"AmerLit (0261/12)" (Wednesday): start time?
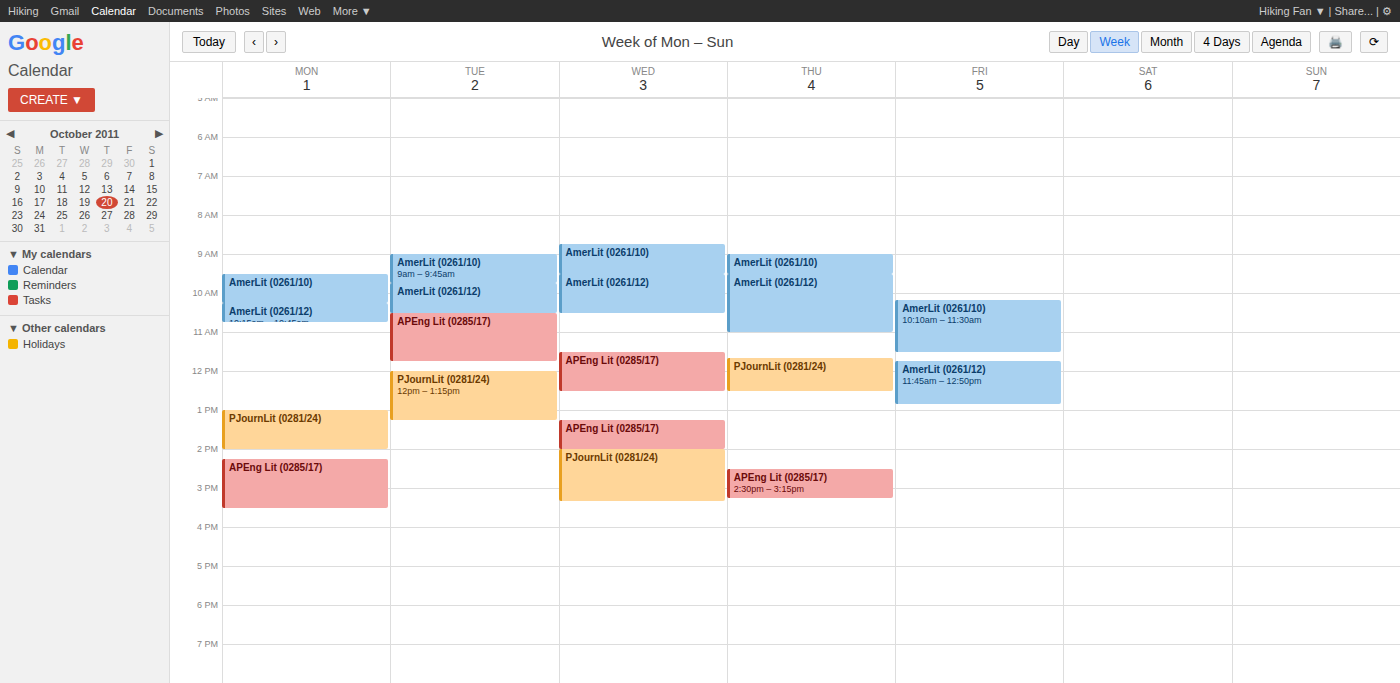
9:30 AM